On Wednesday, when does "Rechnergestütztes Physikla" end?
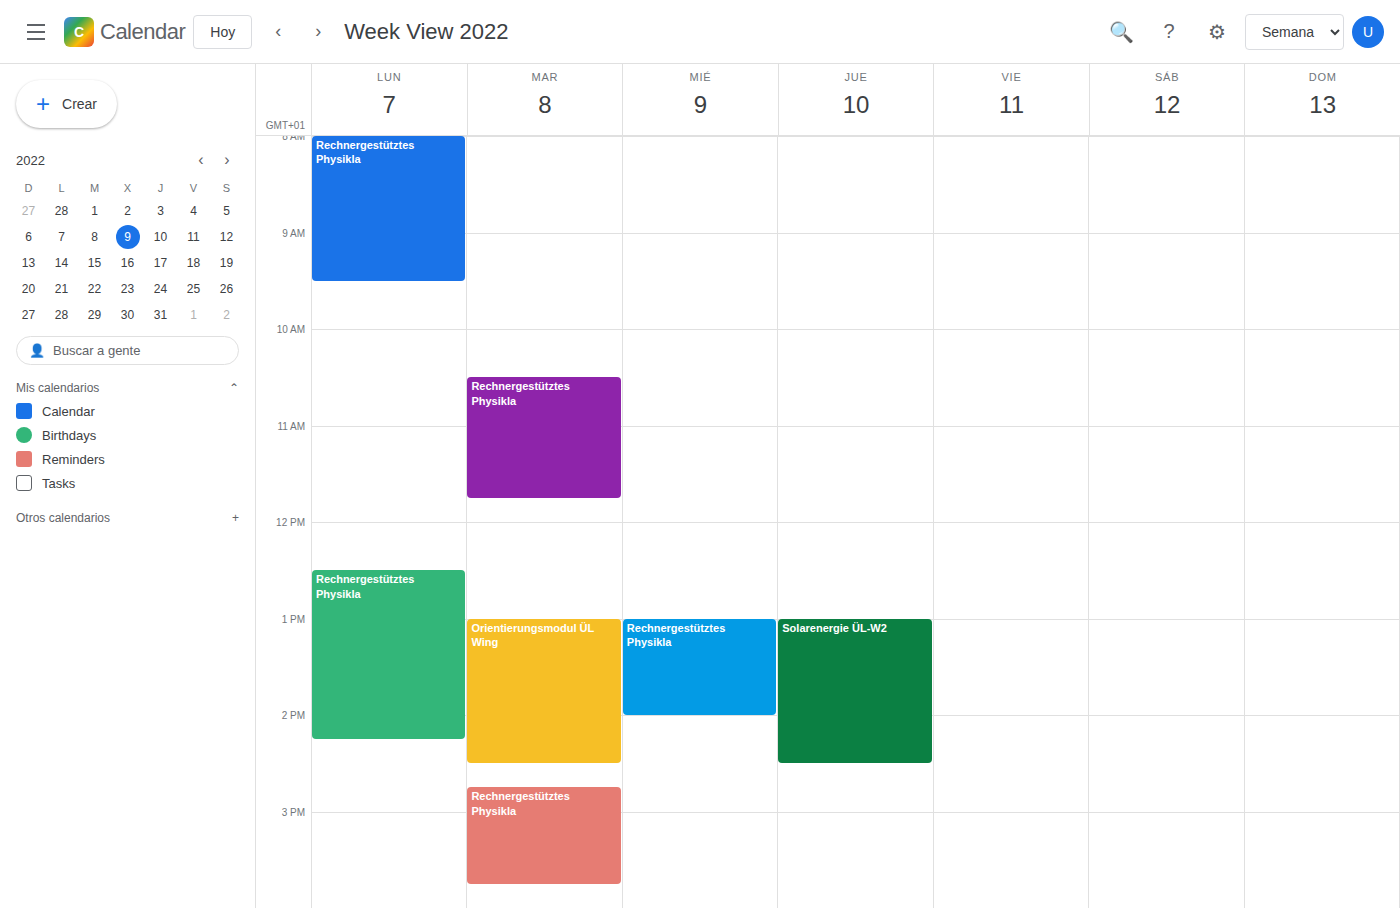
2:00 PM